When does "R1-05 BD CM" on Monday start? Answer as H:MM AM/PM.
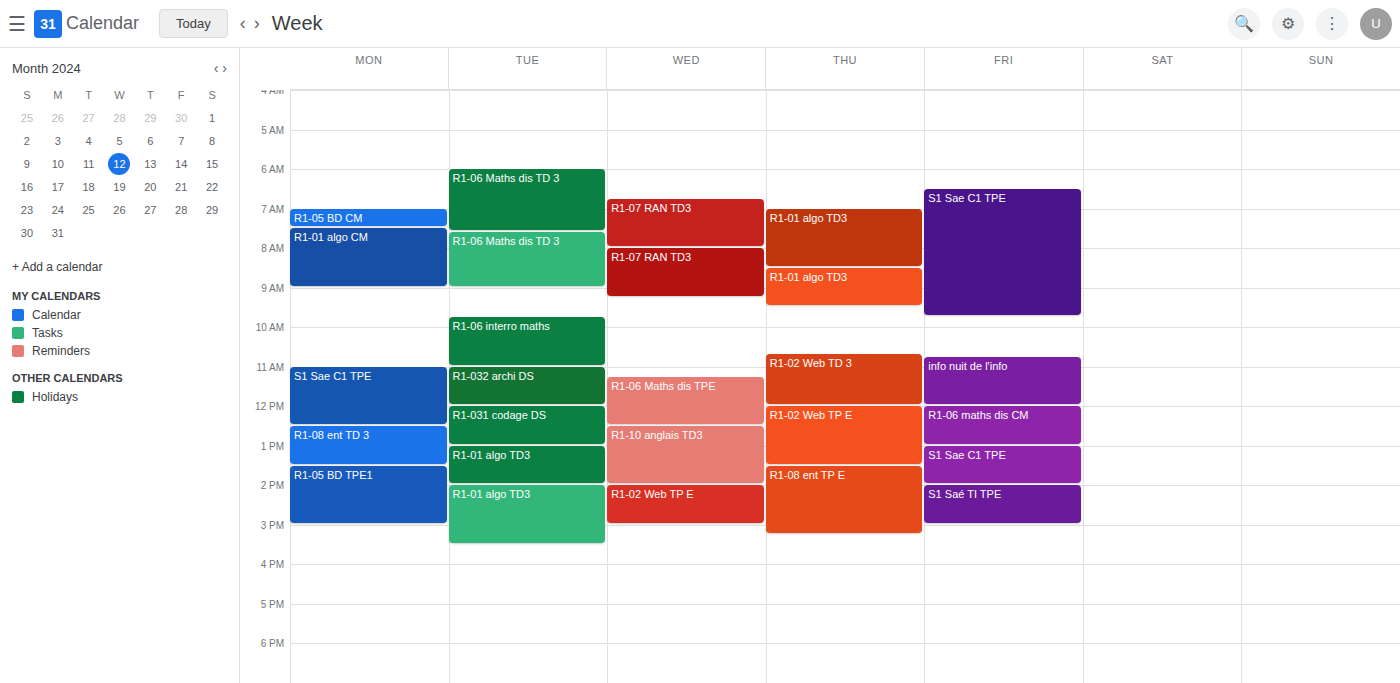
7:00 AM